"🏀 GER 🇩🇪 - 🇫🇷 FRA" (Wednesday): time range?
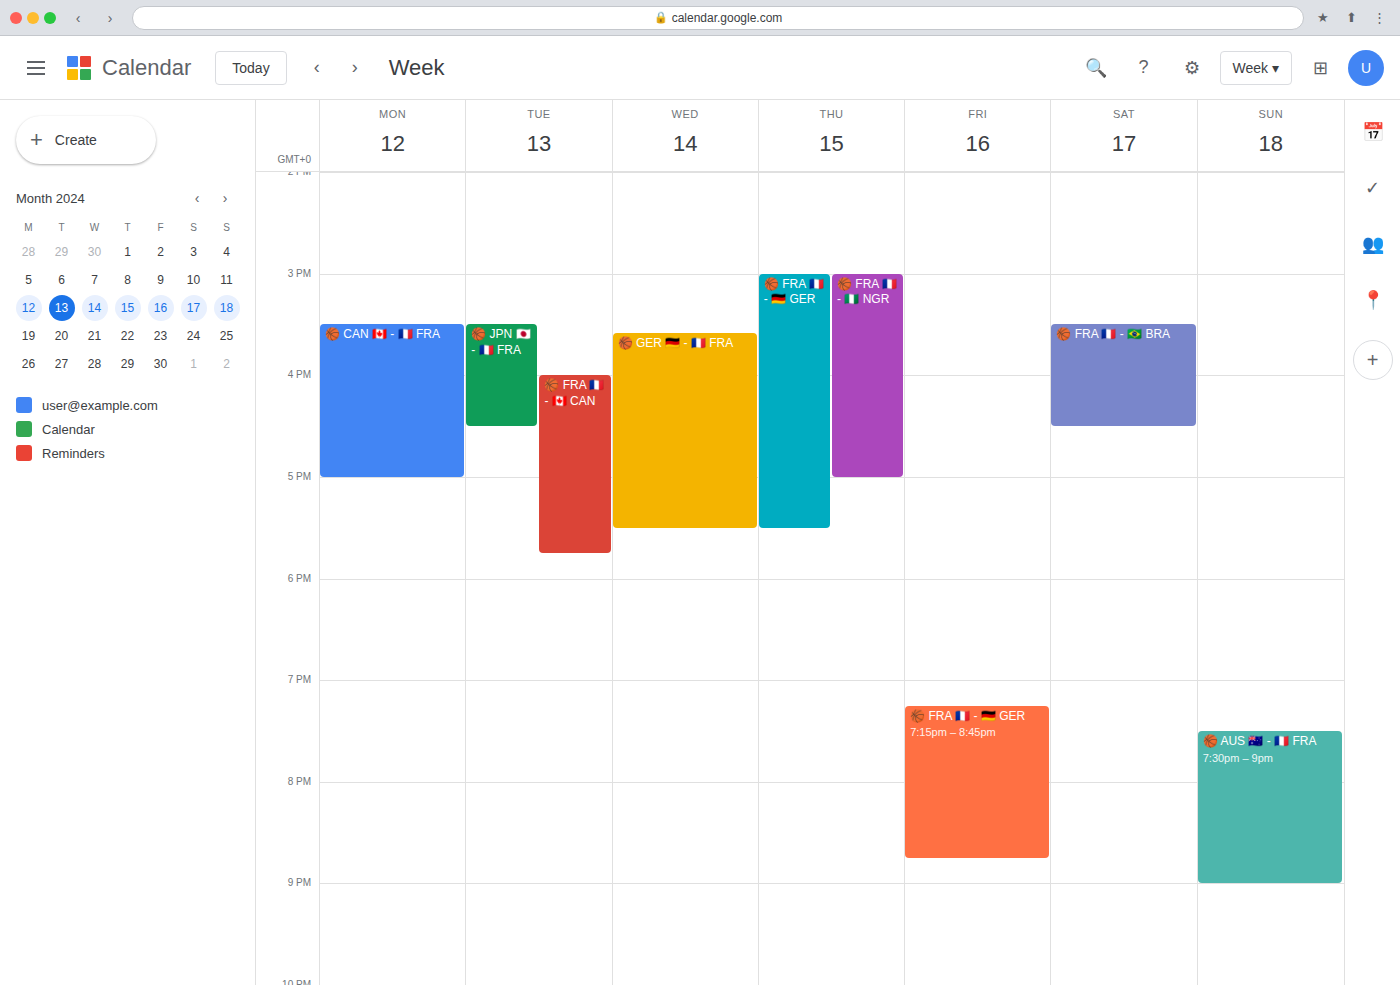
15:35 to 17:30